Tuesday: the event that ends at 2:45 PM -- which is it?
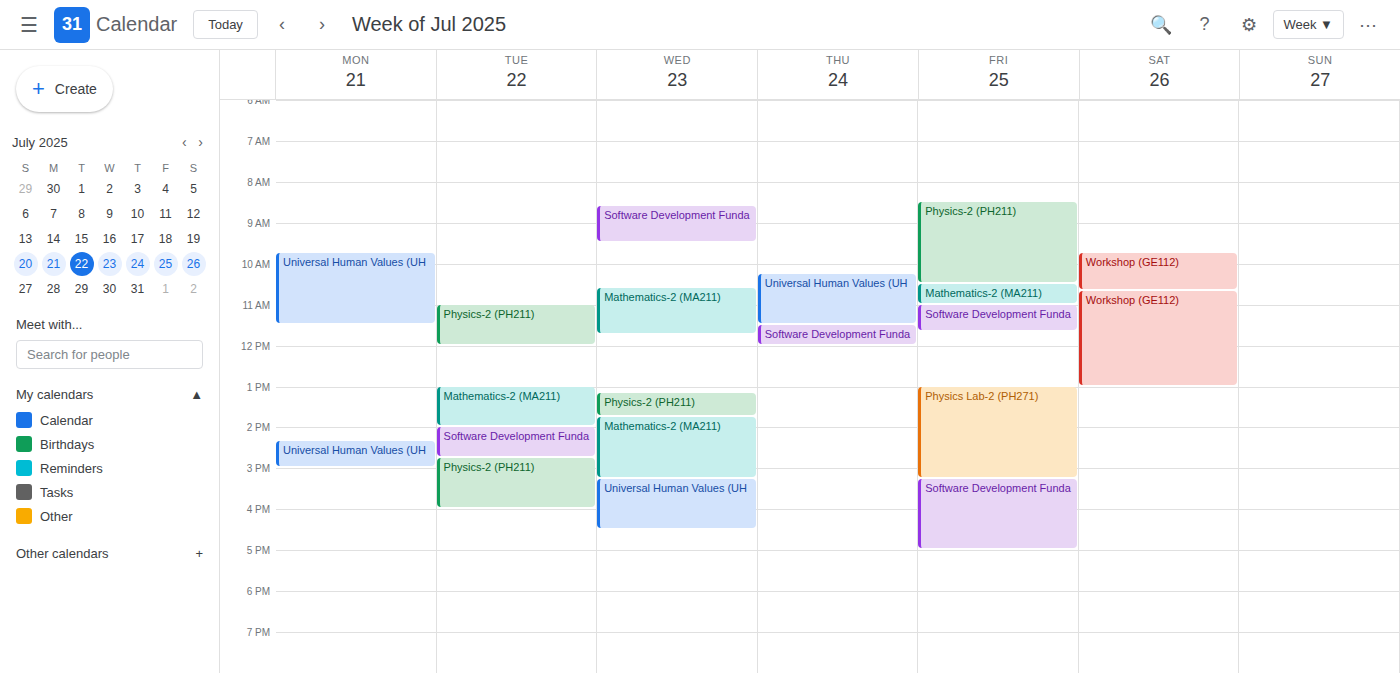
"Software Development Funda"